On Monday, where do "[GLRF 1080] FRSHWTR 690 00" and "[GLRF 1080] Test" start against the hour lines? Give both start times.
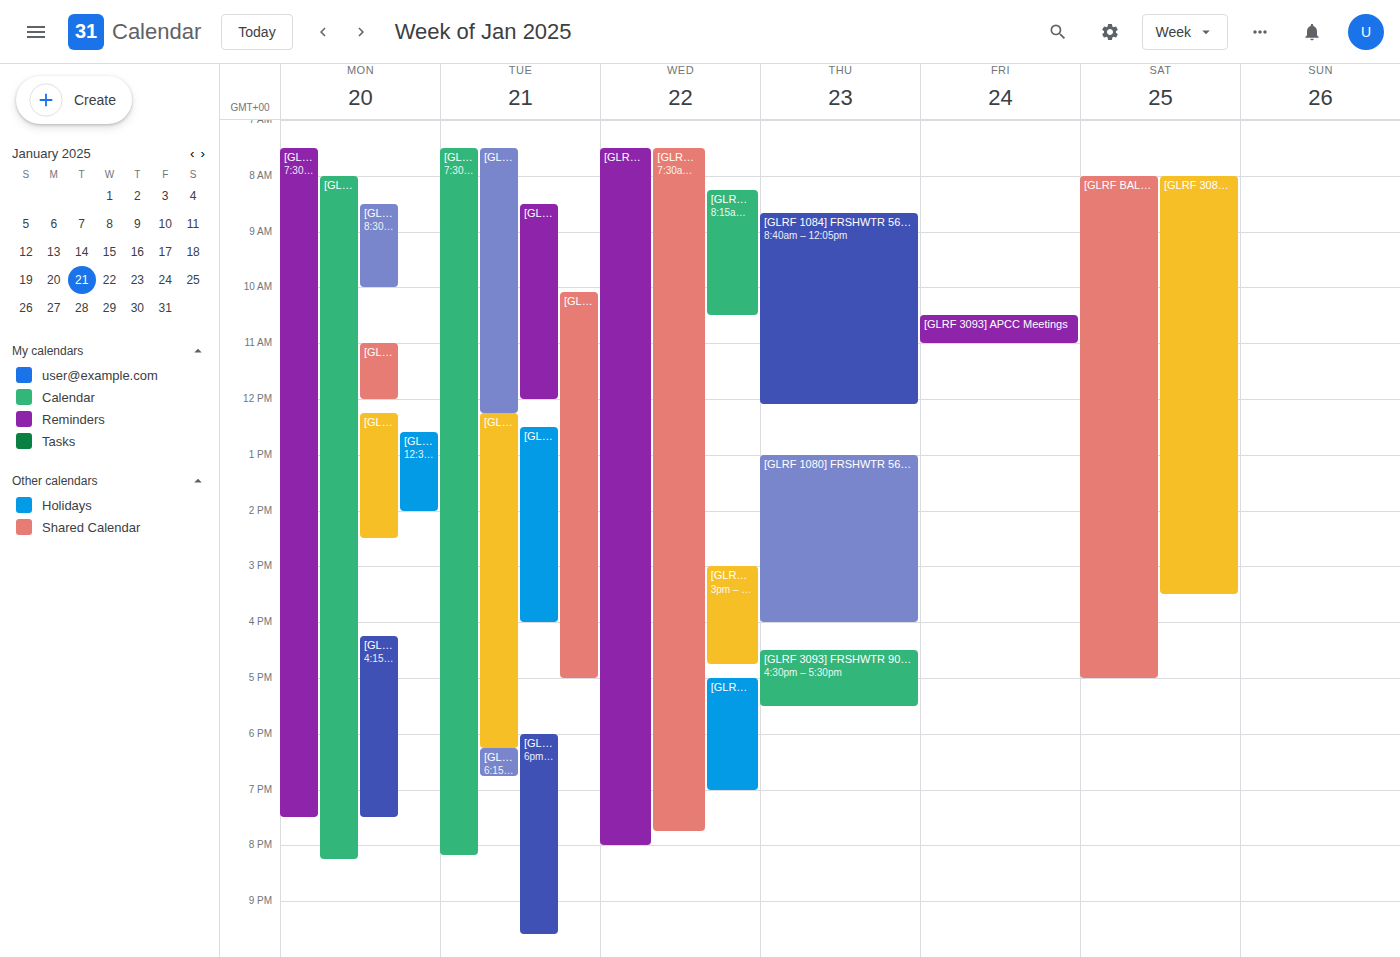
"[GLRF 1080] FRSHWTR 690 00": 12:15 PM, neither: a quarter of the way from the 12 PM line to the 1 PM line. "[GLRF 1080] Test": 11:00 AM, exactly on the 11 AM line.